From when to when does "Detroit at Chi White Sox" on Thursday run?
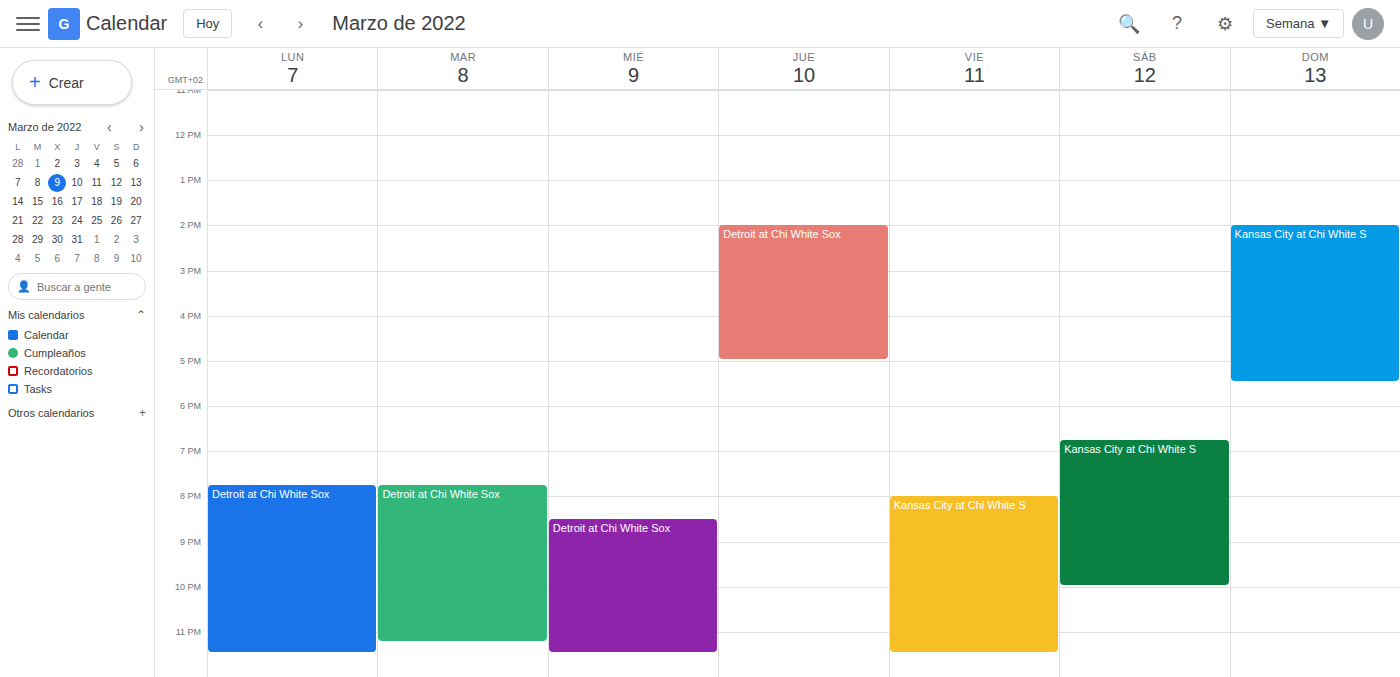
2:00 PM to 5:00 PM